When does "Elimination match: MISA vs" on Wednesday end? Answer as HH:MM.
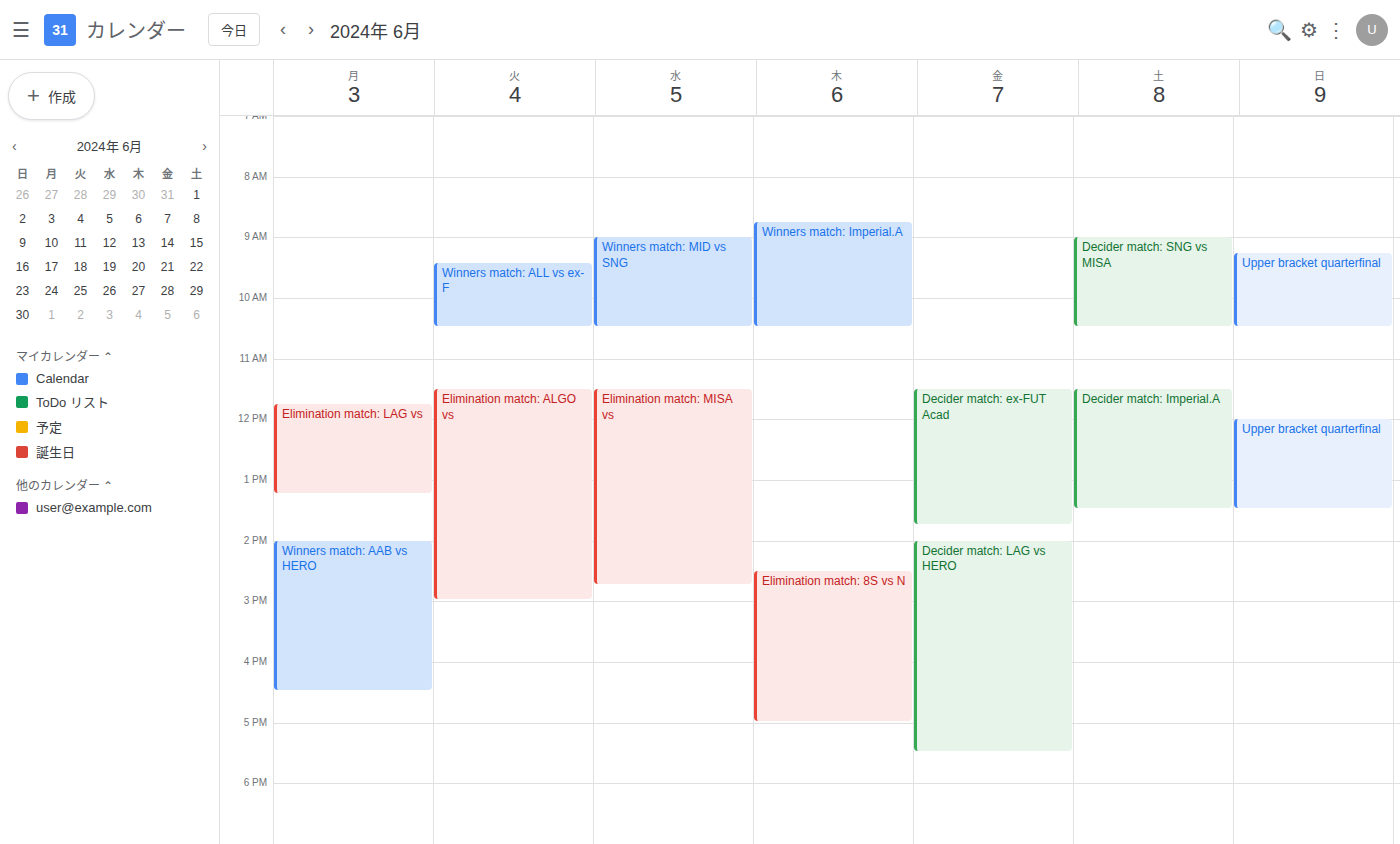
14:45